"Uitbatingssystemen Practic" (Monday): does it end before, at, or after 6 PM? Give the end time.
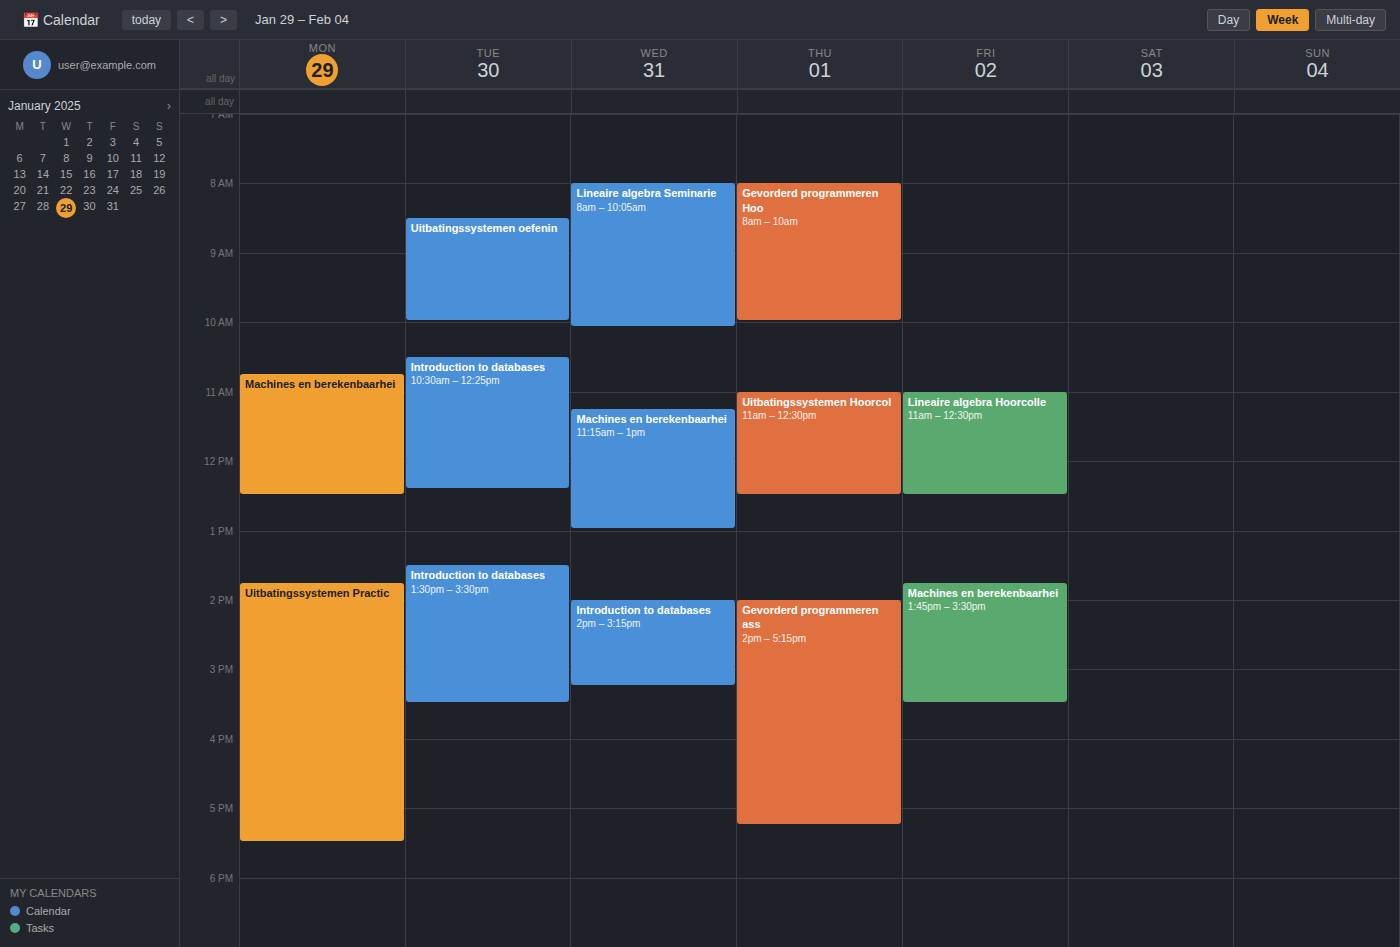
5:30 PM -- before 6 PM, 30 minutes above the 6 PM line.